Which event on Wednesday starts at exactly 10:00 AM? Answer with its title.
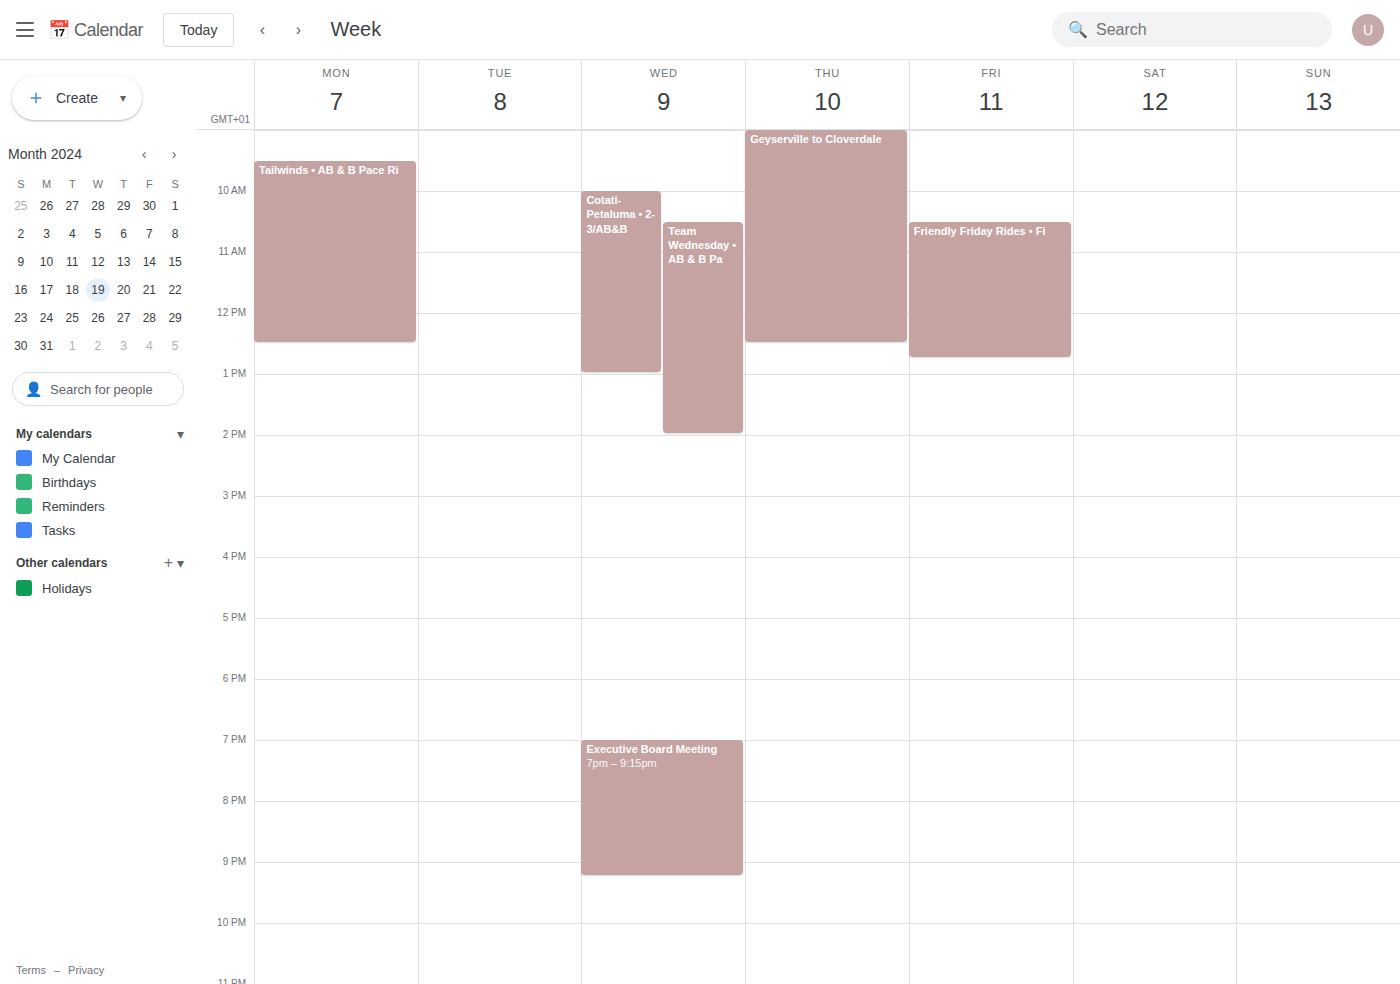
"Cotati-Petaluma • 2-3/AB&B"